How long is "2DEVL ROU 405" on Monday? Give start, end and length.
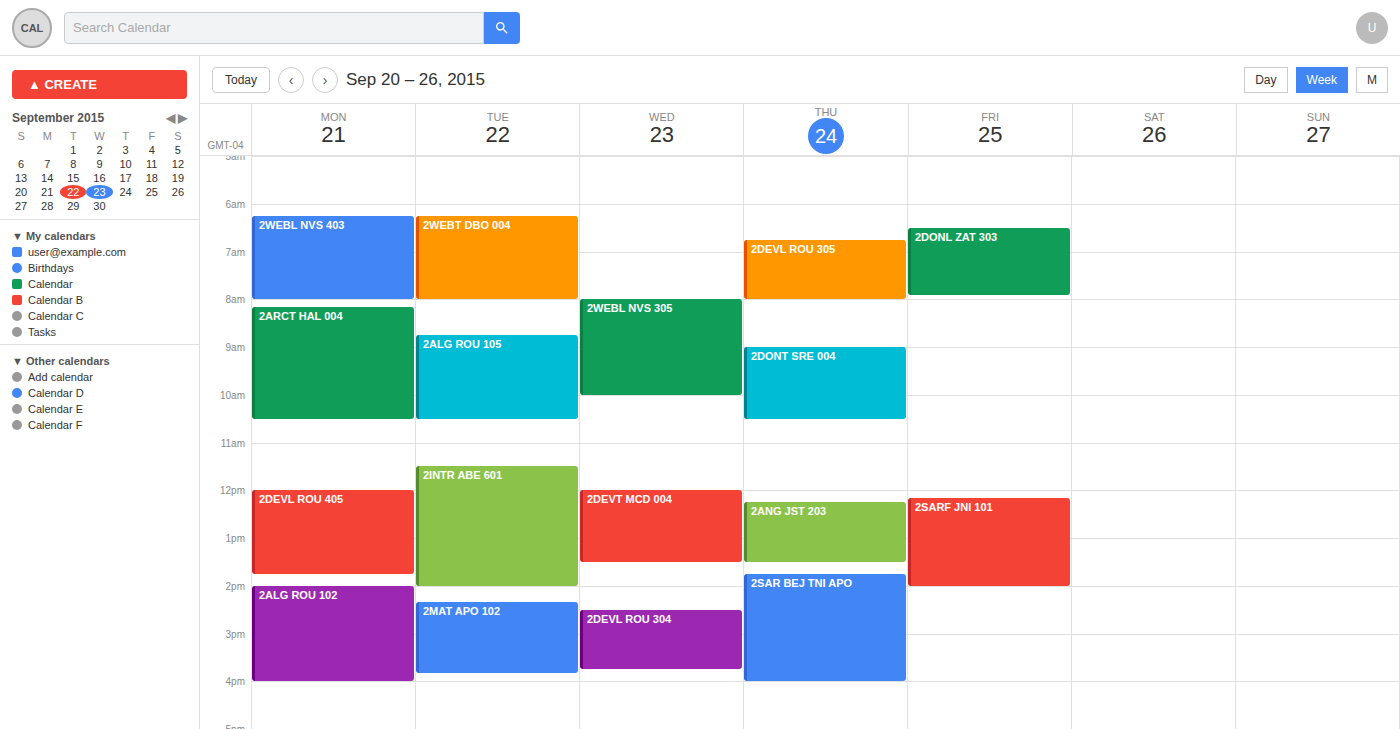
12:00 PM to 1:45 PM, 1 hour 45 minutes